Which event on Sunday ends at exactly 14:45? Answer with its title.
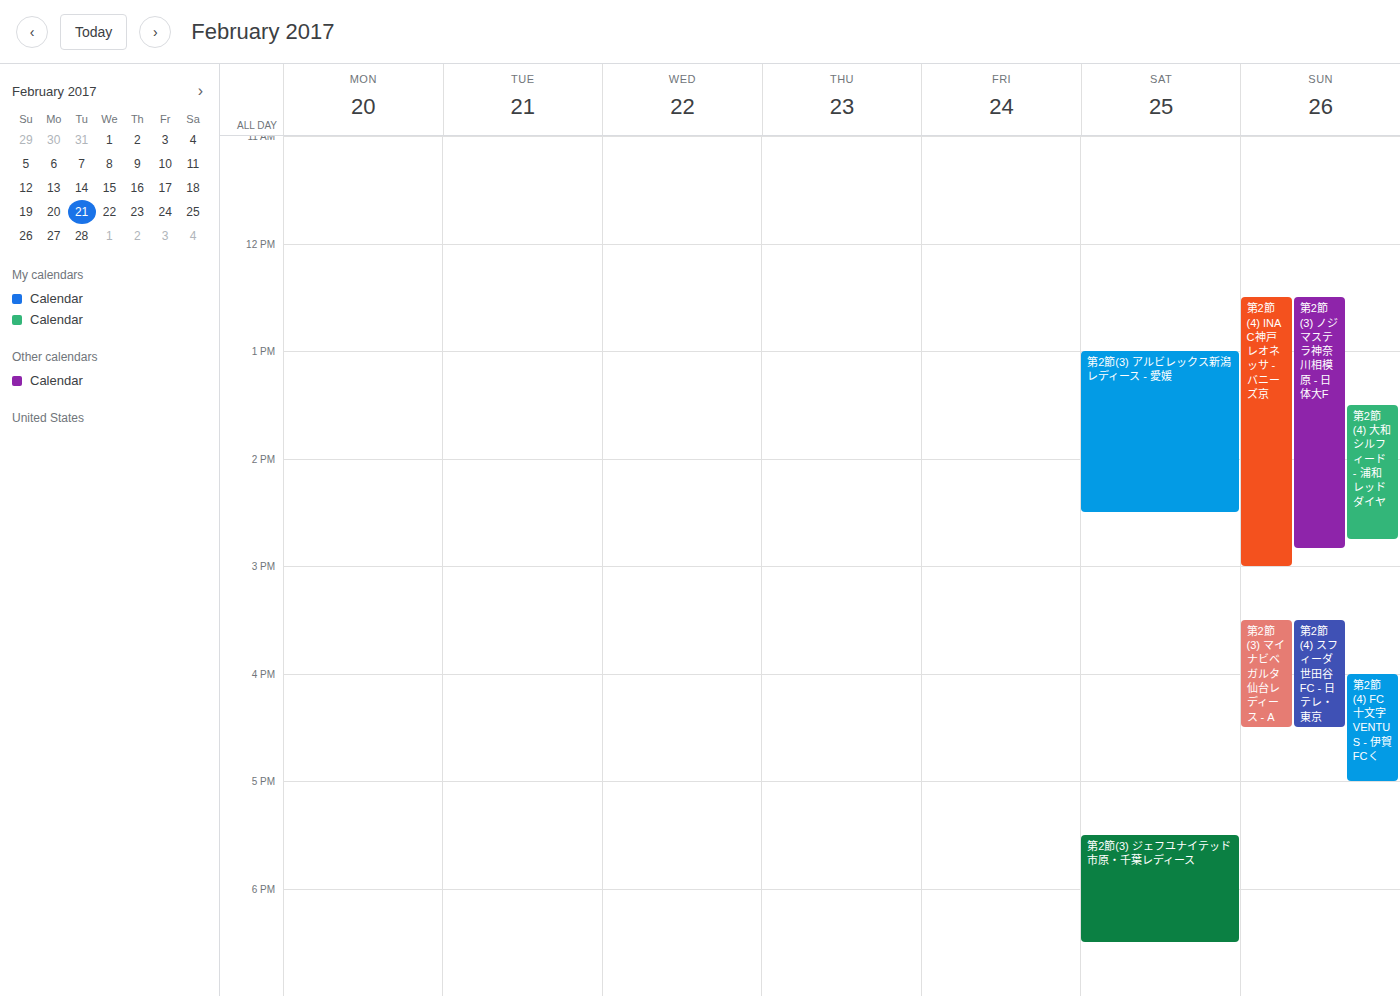
"第2節(4) 大和シルフィード - 浦和レッドダイヤ"